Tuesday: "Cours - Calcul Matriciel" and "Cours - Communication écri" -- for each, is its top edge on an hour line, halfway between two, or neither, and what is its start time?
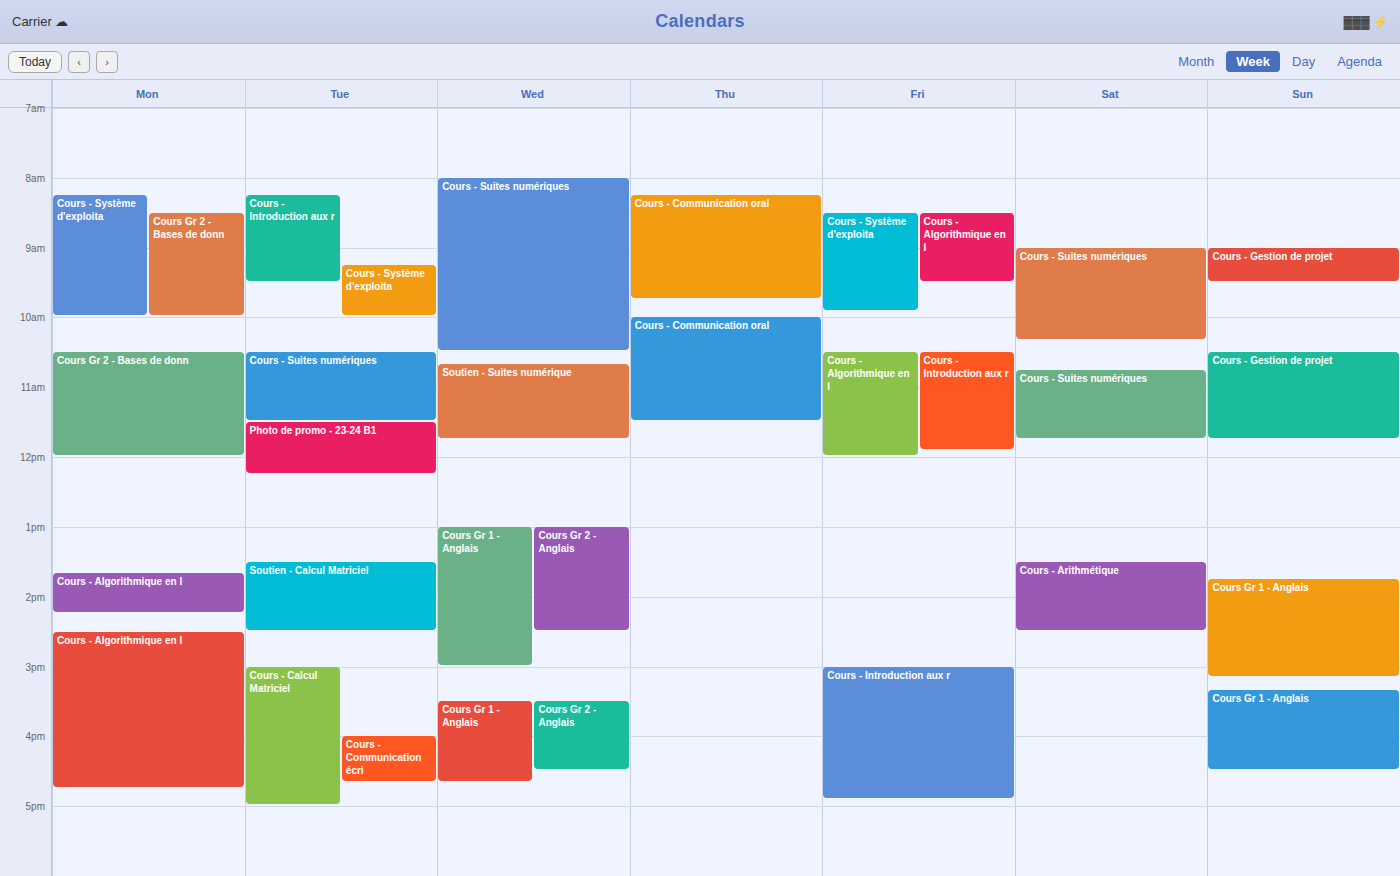
"Cours - Calcul Matriciel": 3:00 PM, exactly on the 3 PM line. "Cours - Communication écri": 4:00 PM, exactly on the 4 PM line.